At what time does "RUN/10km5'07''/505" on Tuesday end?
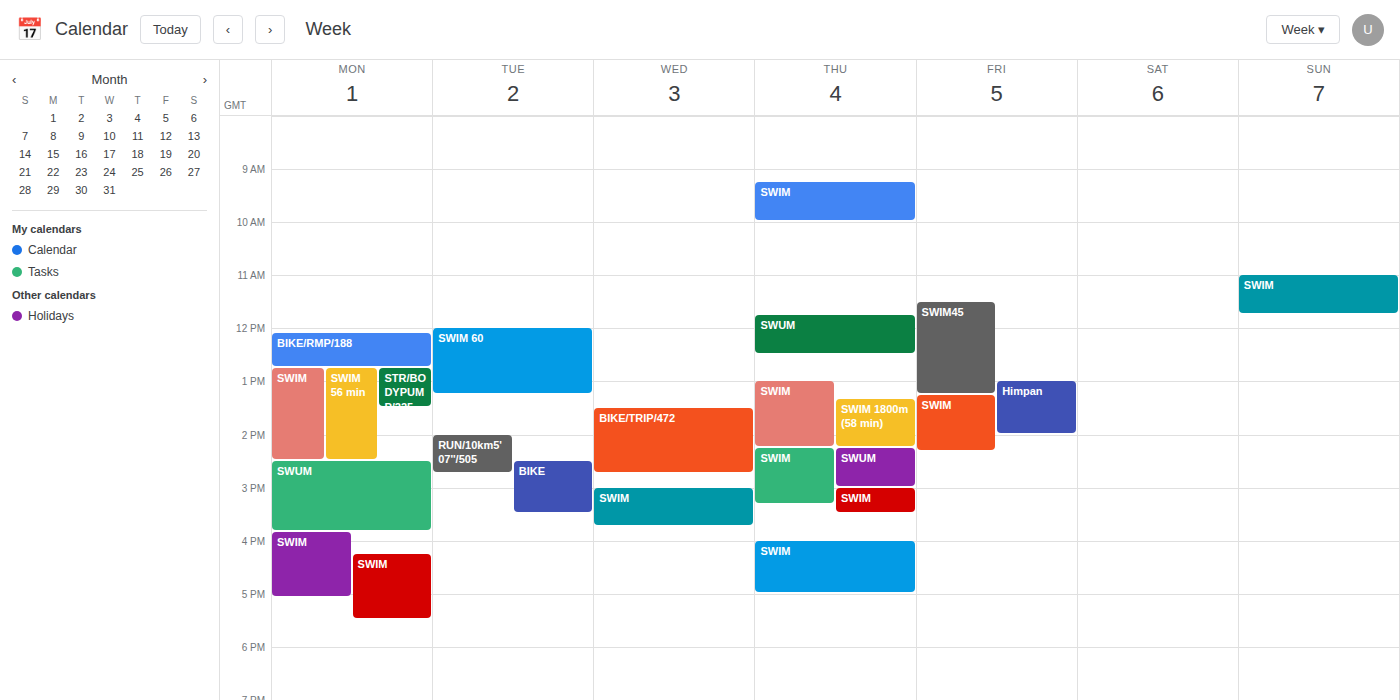
2:45 PM